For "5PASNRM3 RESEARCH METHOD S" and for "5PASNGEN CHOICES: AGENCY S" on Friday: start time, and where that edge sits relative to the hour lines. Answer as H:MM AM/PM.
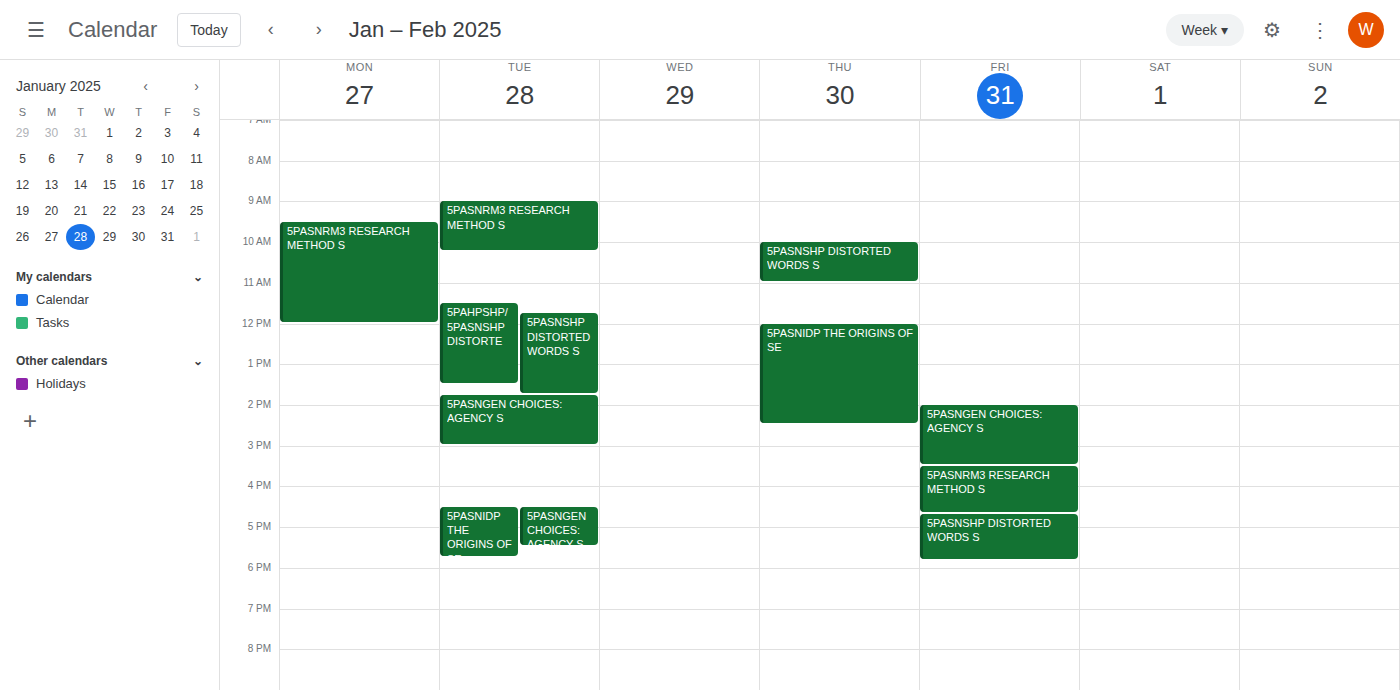
"5PASNRM3 RESEARCH METHOD S": 3:30 PM, halfway between the 3 PM and 4 PM lines. "5PASNGEN CHOICES: AGENCY S": 2:00 PM, exactly on the 2 PM line.